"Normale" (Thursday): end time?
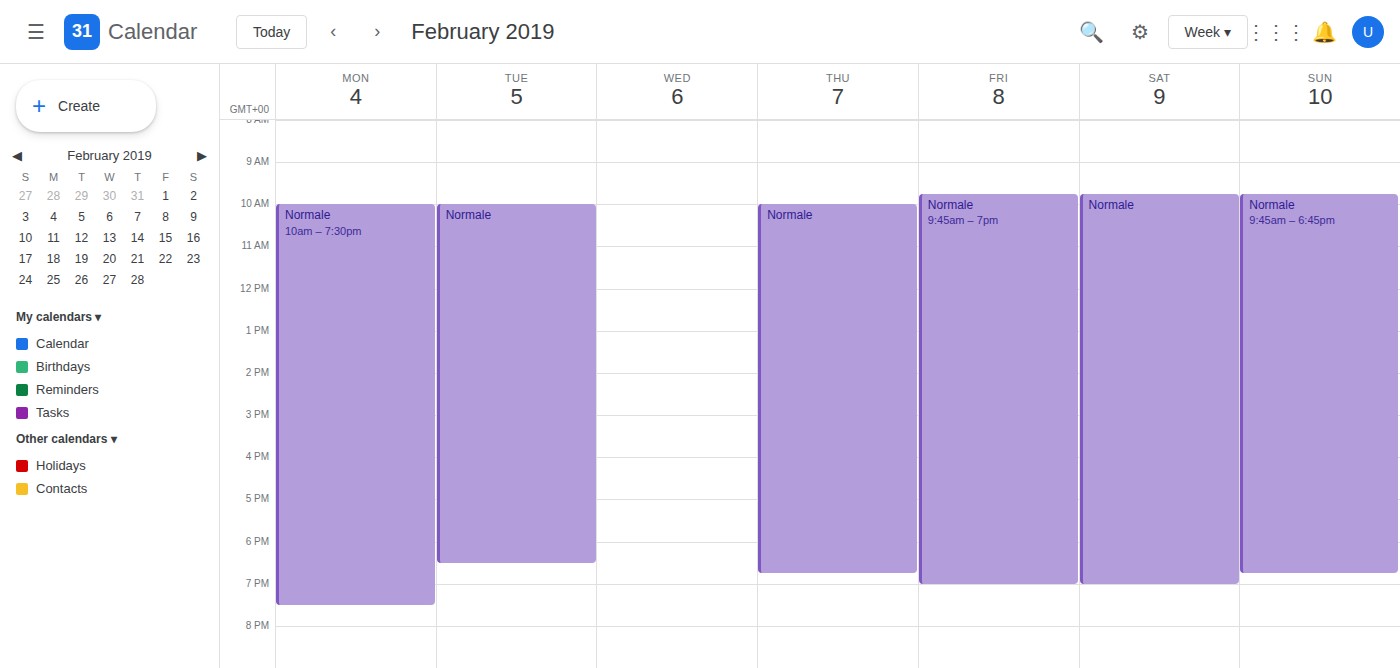
18:45